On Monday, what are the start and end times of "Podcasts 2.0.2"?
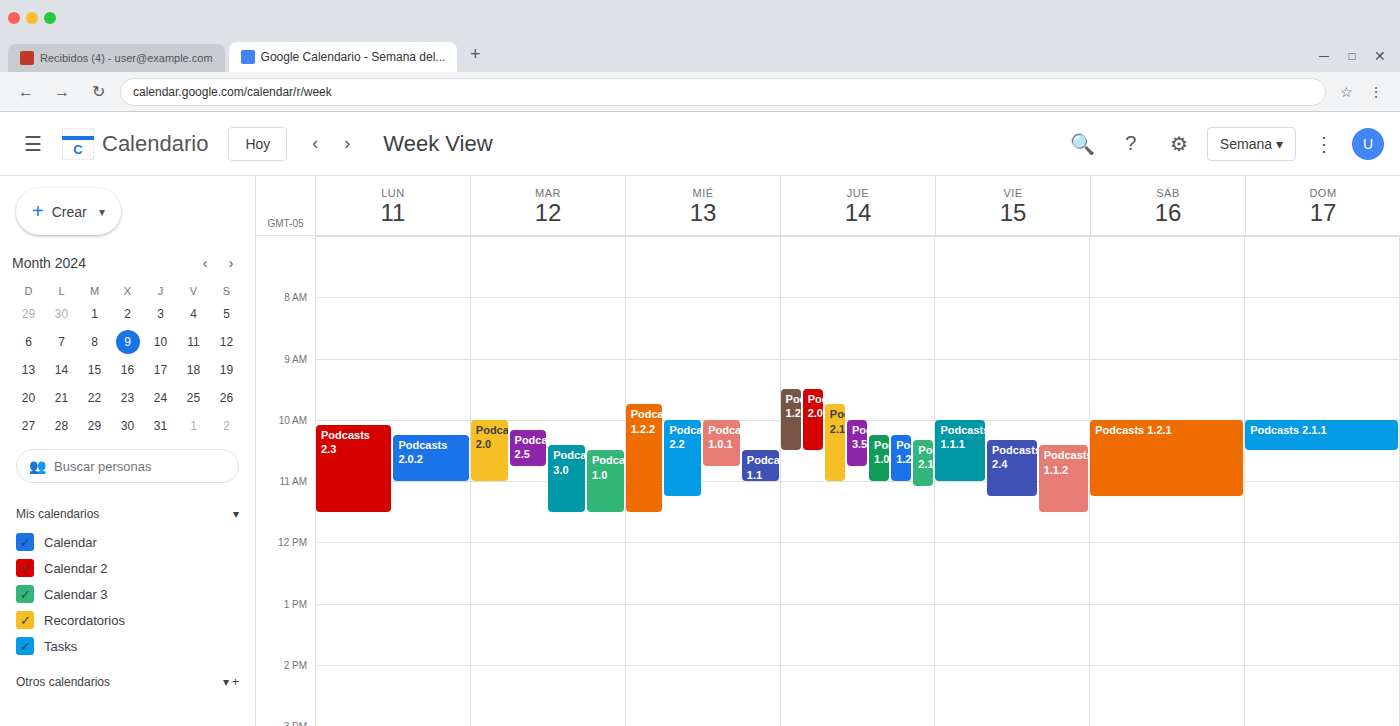
10:15 AM to 11:00 AM